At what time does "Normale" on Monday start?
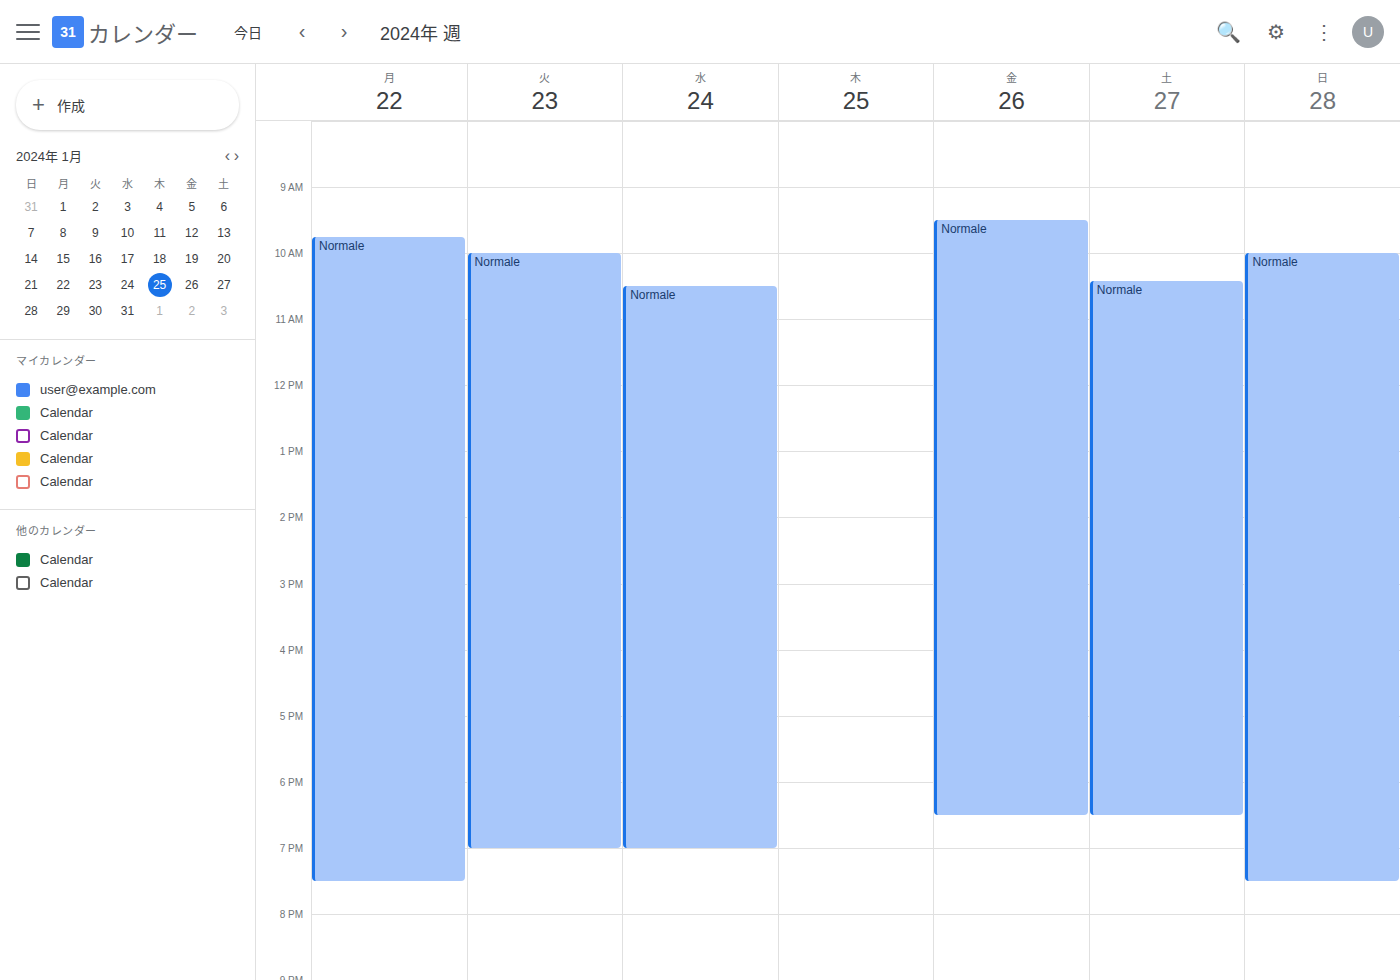
9:45 AM